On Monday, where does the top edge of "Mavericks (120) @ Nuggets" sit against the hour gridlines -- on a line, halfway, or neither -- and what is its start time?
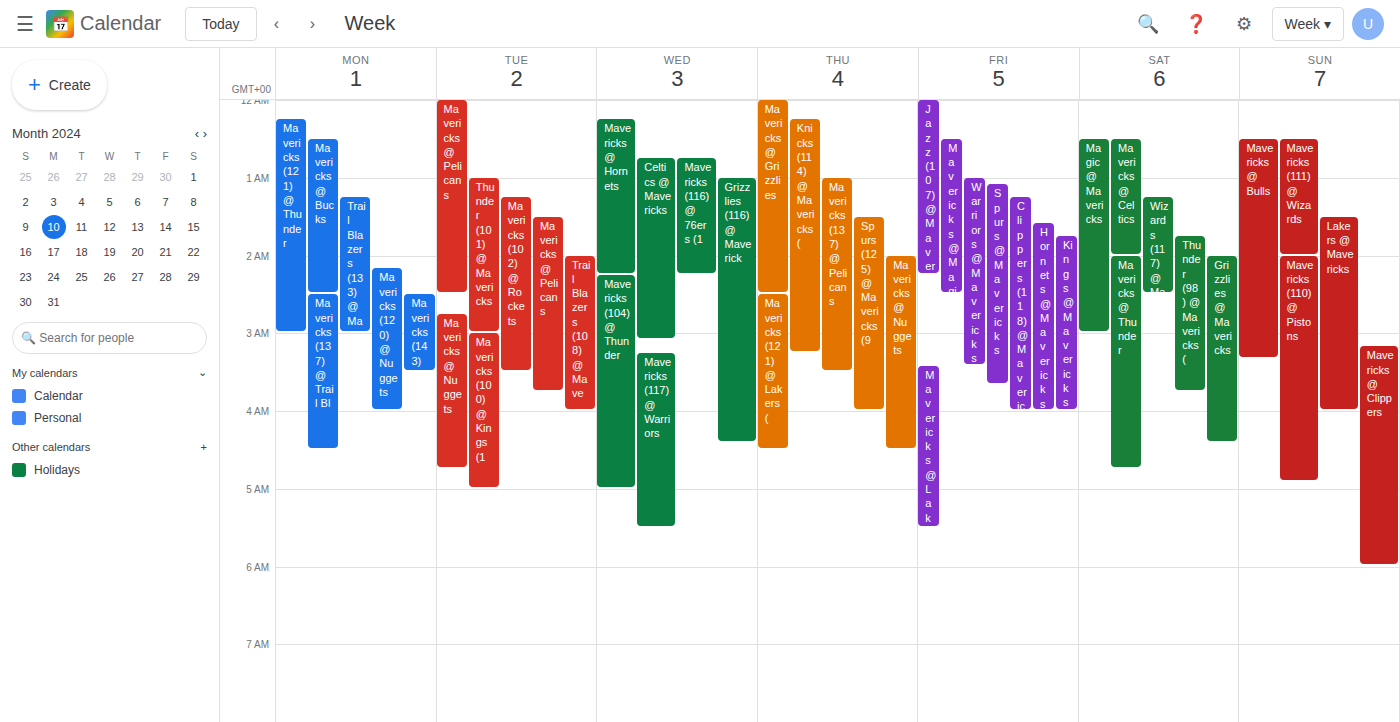
2:10 AM -- neither: 10 minutes below the 2 AM line and 50 minutes above the 3 AM line.